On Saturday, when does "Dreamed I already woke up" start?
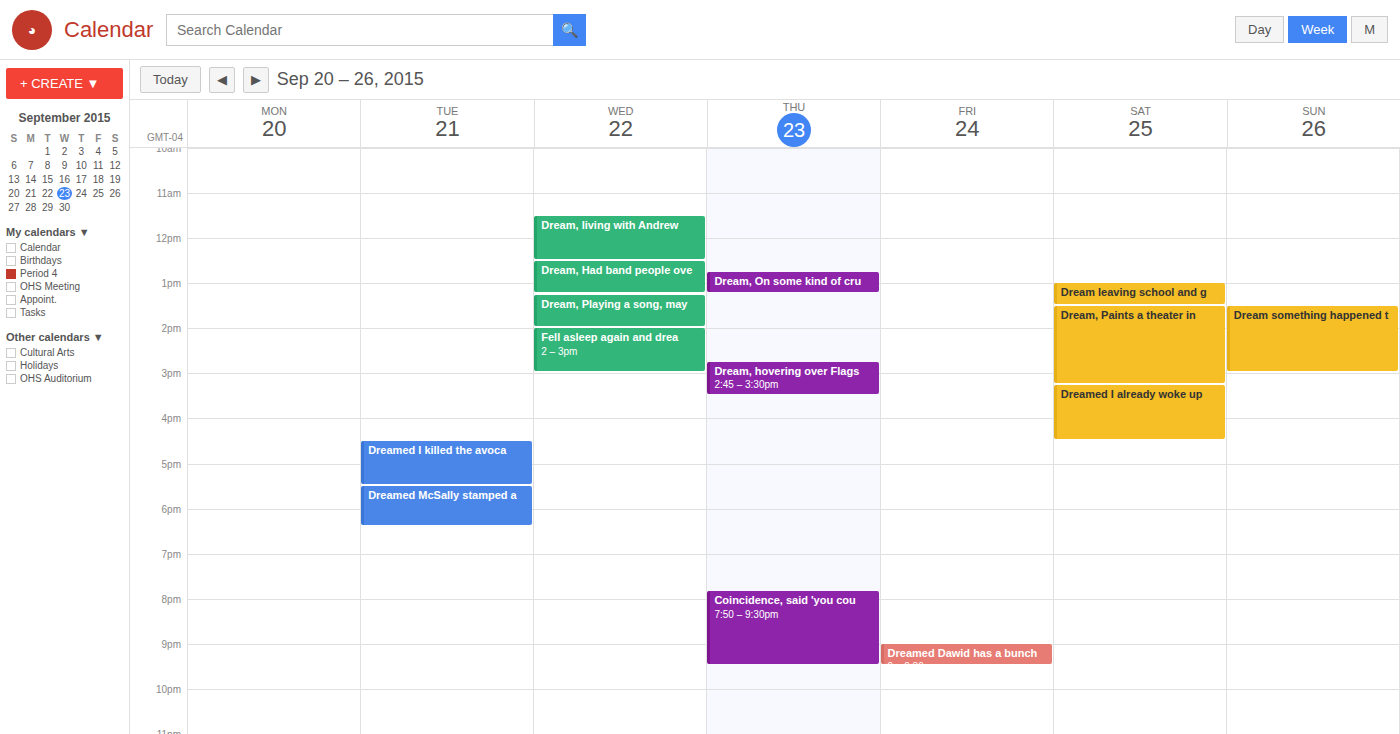
3:15 PM